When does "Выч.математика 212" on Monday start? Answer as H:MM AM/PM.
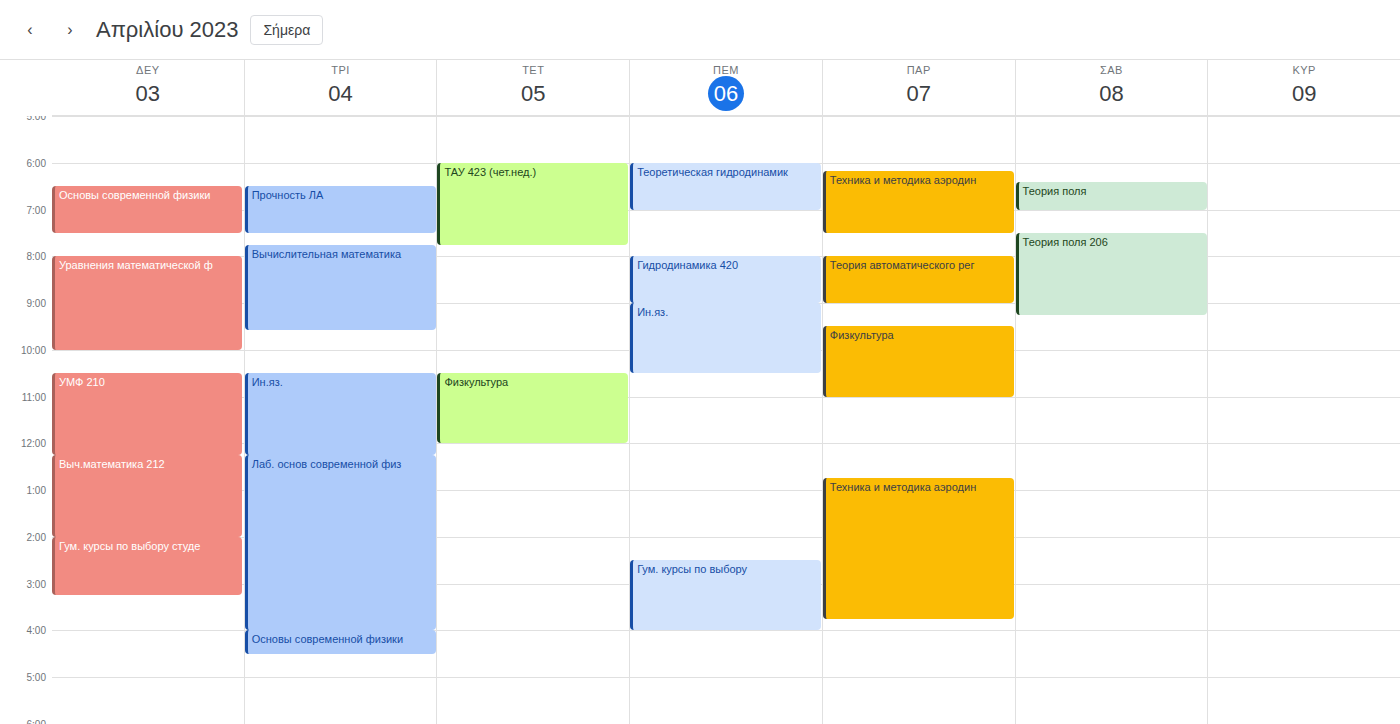
12:15 PM